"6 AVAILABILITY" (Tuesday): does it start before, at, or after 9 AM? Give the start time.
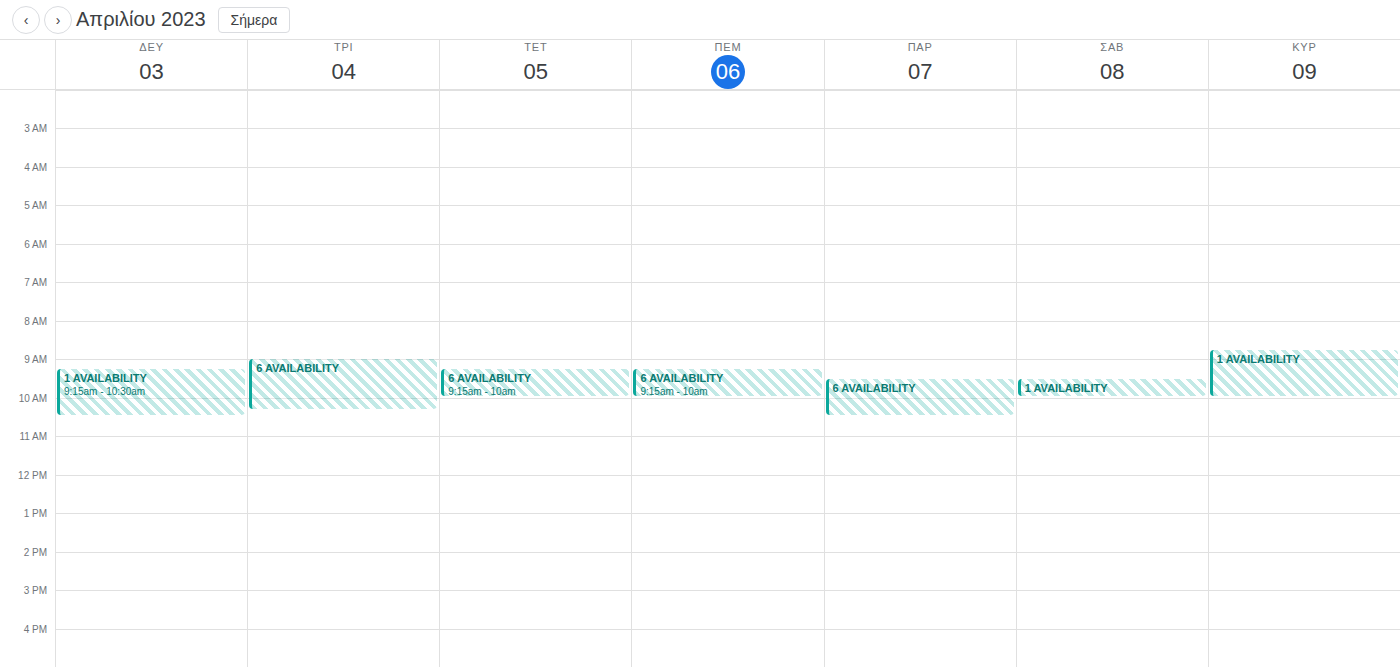
9:00 AM -- exactly at 9 AM, on the 9 AM line.